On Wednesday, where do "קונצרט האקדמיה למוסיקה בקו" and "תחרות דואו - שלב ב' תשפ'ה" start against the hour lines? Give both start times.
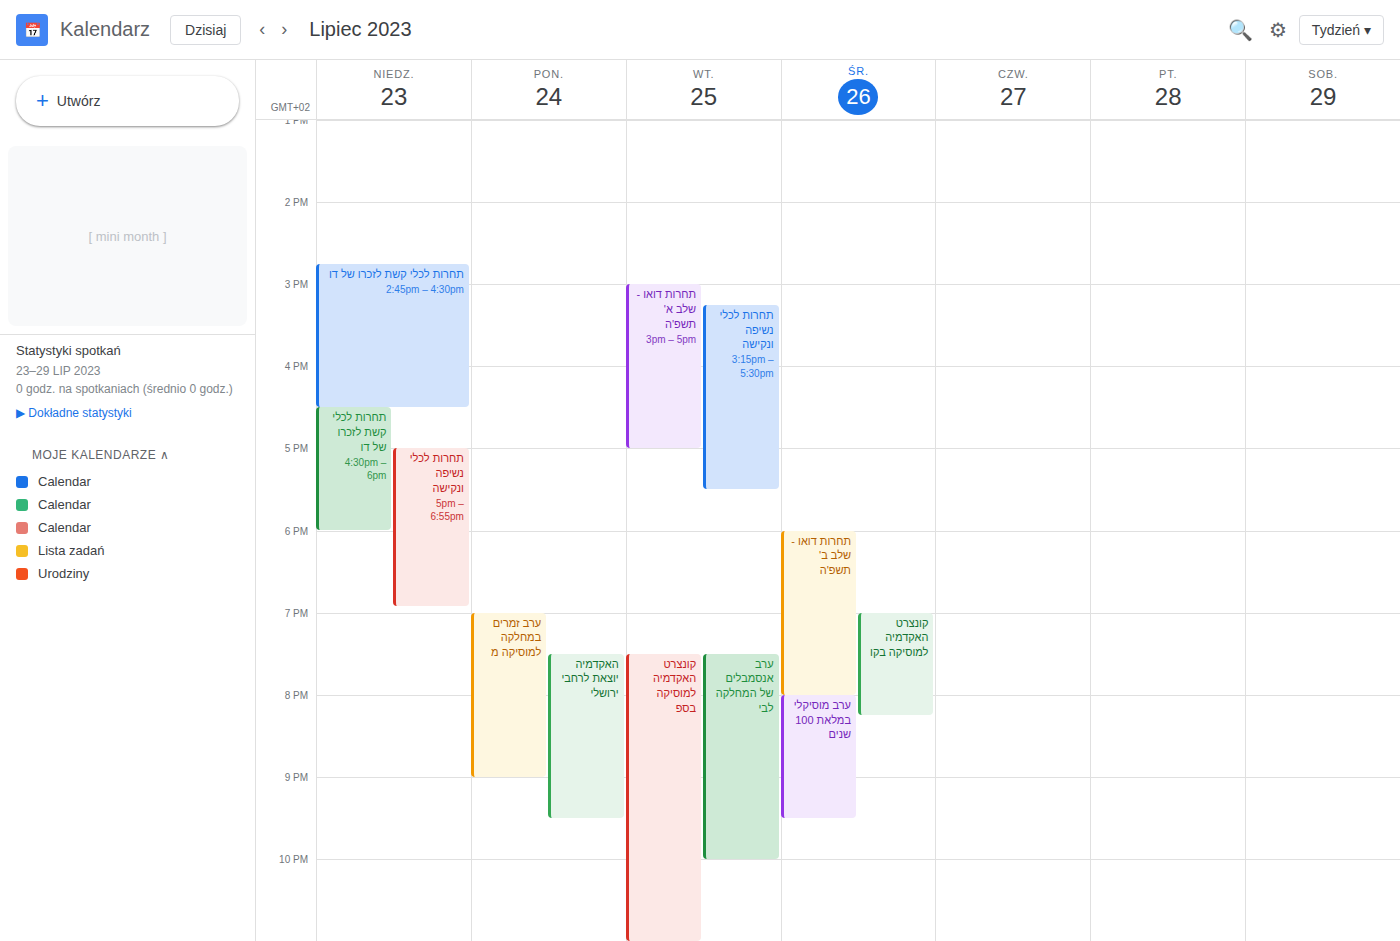
"קונצרט האקדמיה למוסיקה בקו": 7:00 PM, exactly on the 7 PM line. "תחרות דואו - שלב ב' תשפ'ה": 6:00 PM, exactly on the 6 PM line.